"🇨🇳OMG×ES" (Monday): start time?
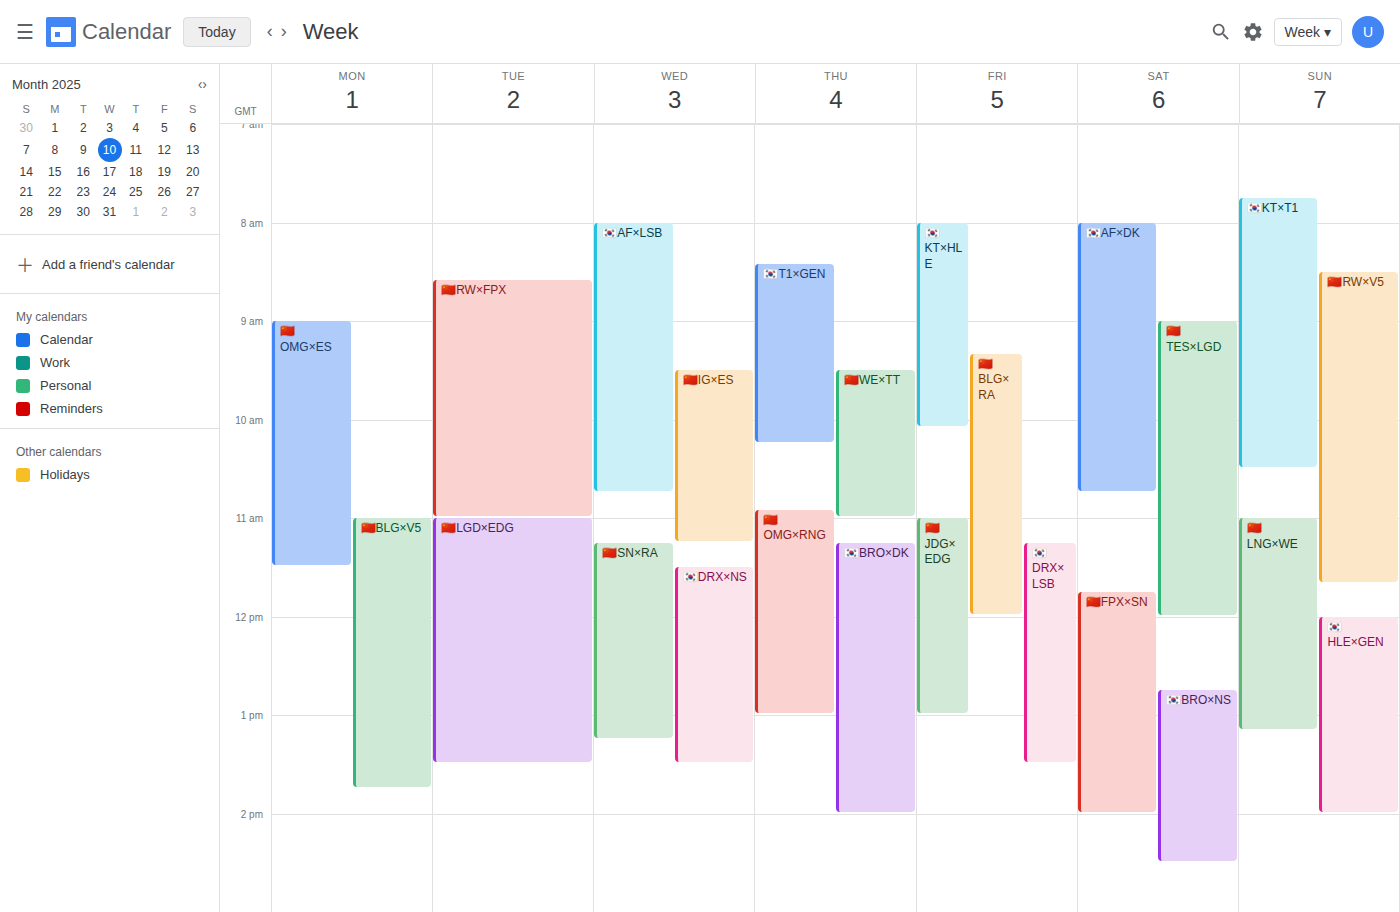
9:00 AM